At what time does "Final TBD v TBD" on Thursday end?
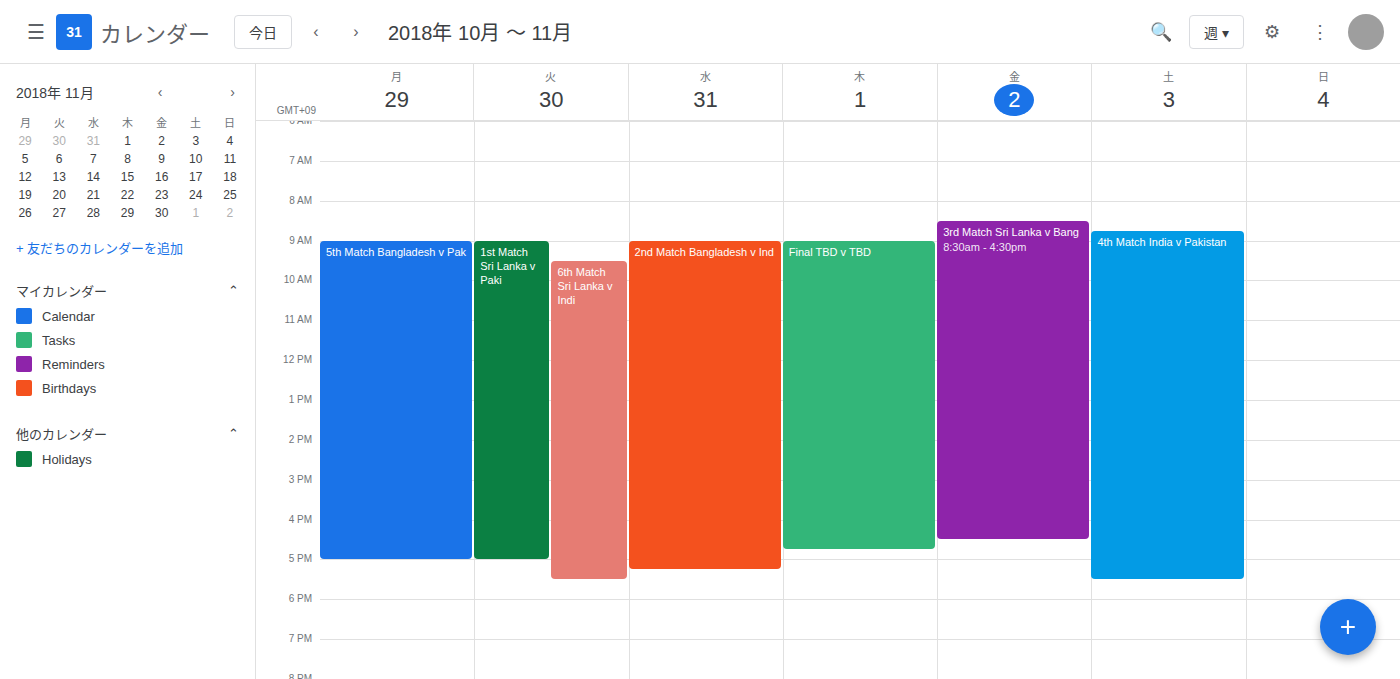
4:45 PM